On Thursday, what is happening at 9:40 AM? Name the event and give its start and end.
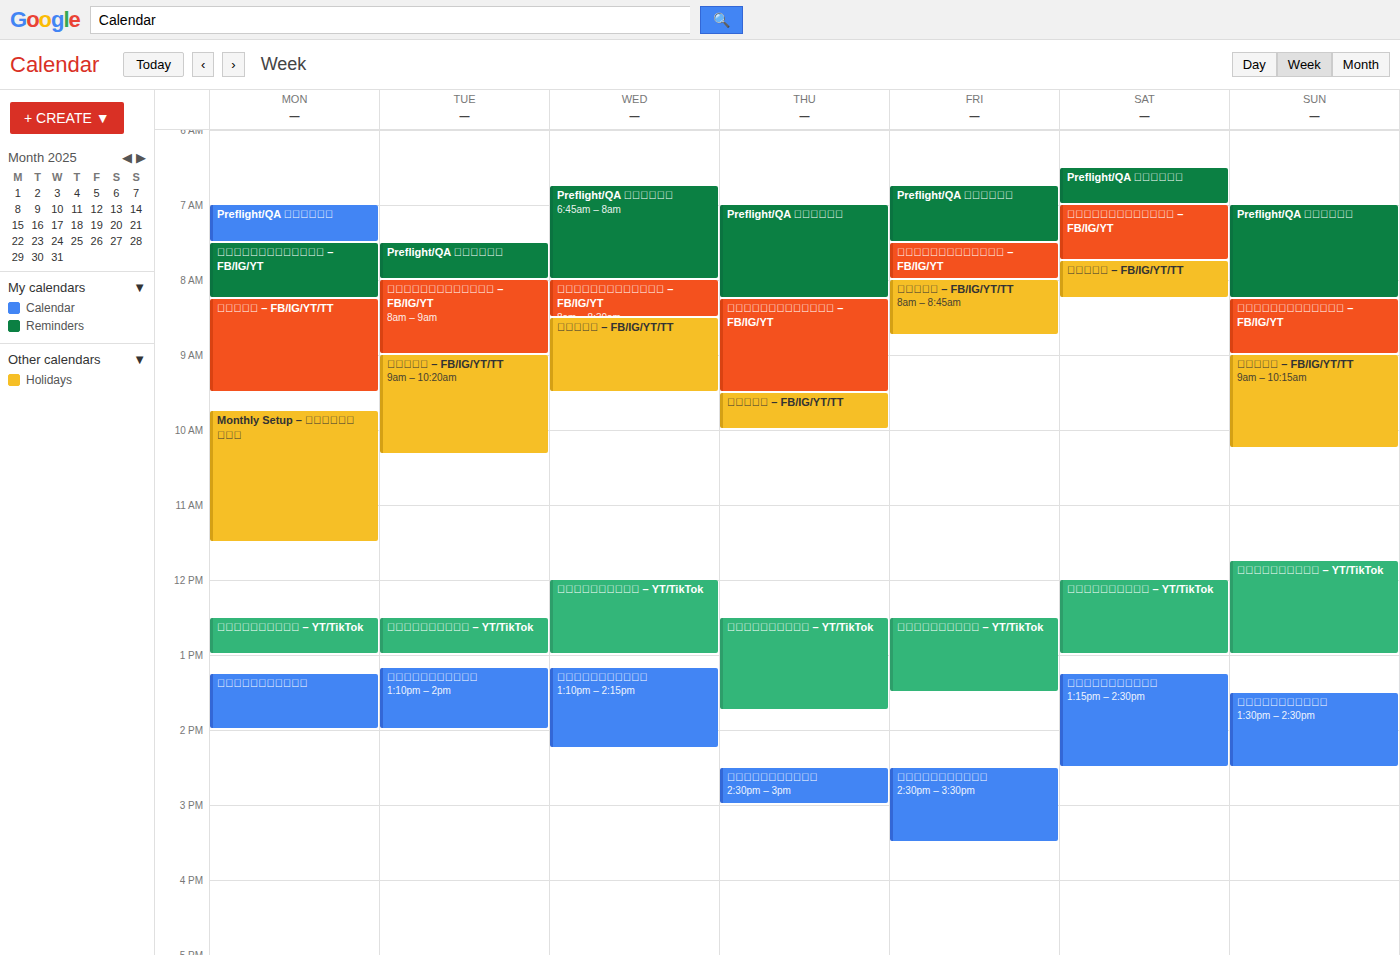
"คำคม – FB/IG/YT/TT", 9:30 AM to 10:00 AM